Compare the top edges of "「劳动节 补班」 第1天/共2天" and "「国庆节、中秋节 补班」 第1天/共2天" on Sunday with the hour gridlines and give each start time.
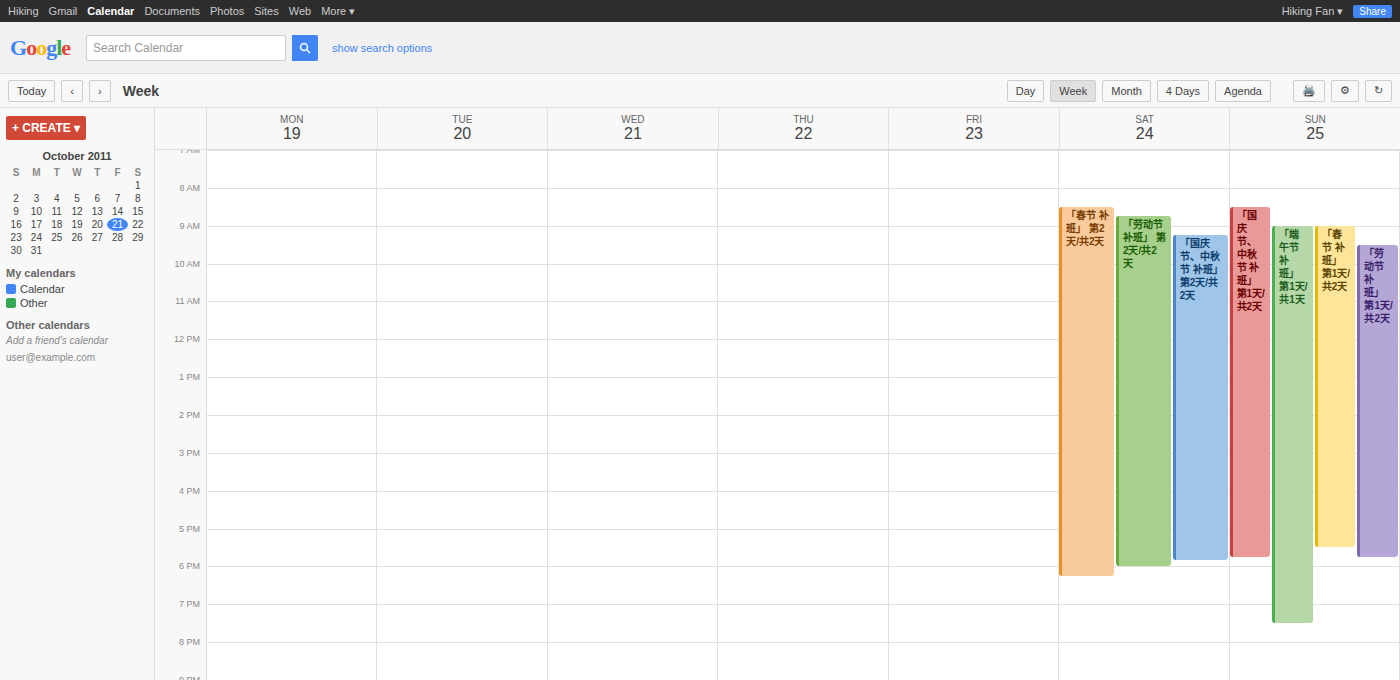
"「劳动节 补班」 第1天/共2天": 09:30, halfway between the 09:00 and 10:00 lines. "「国庆节、中秋节 补班」 第1天/共2天": 08:30, halfway between the 08:00 and 09:00 lines.